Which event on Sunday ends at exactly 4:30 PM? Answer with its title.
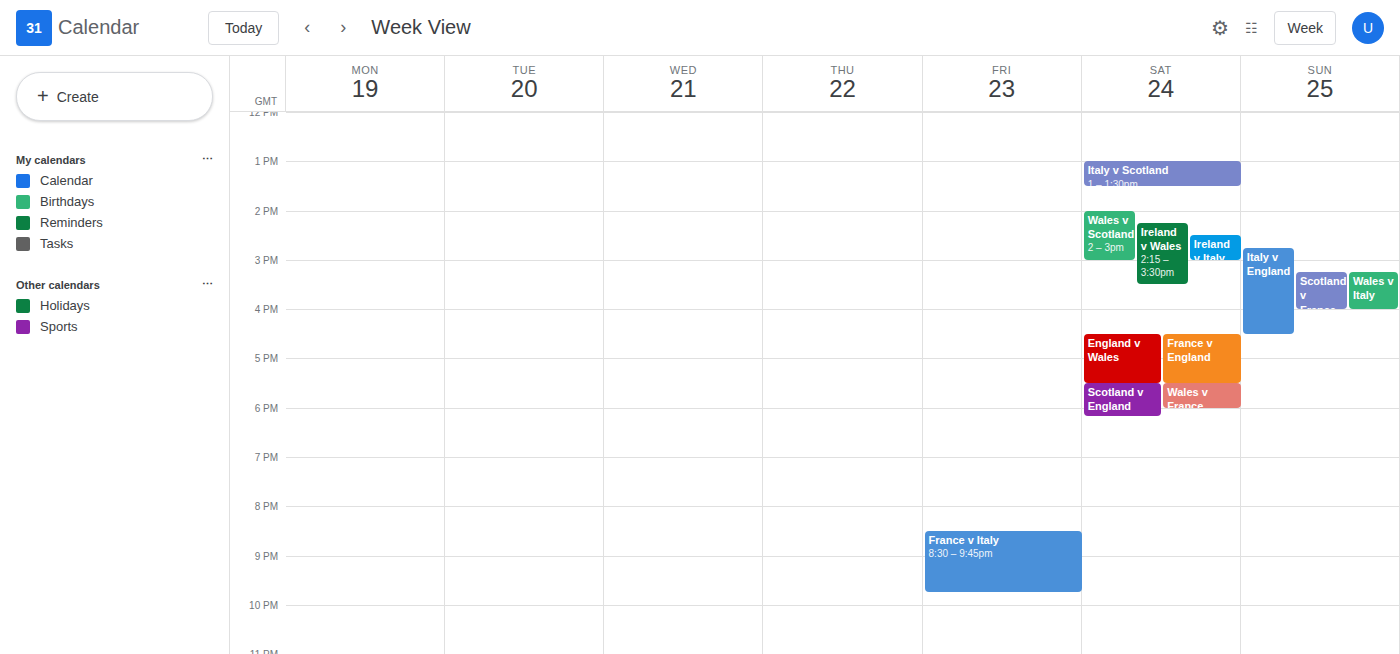
"Italy v England"